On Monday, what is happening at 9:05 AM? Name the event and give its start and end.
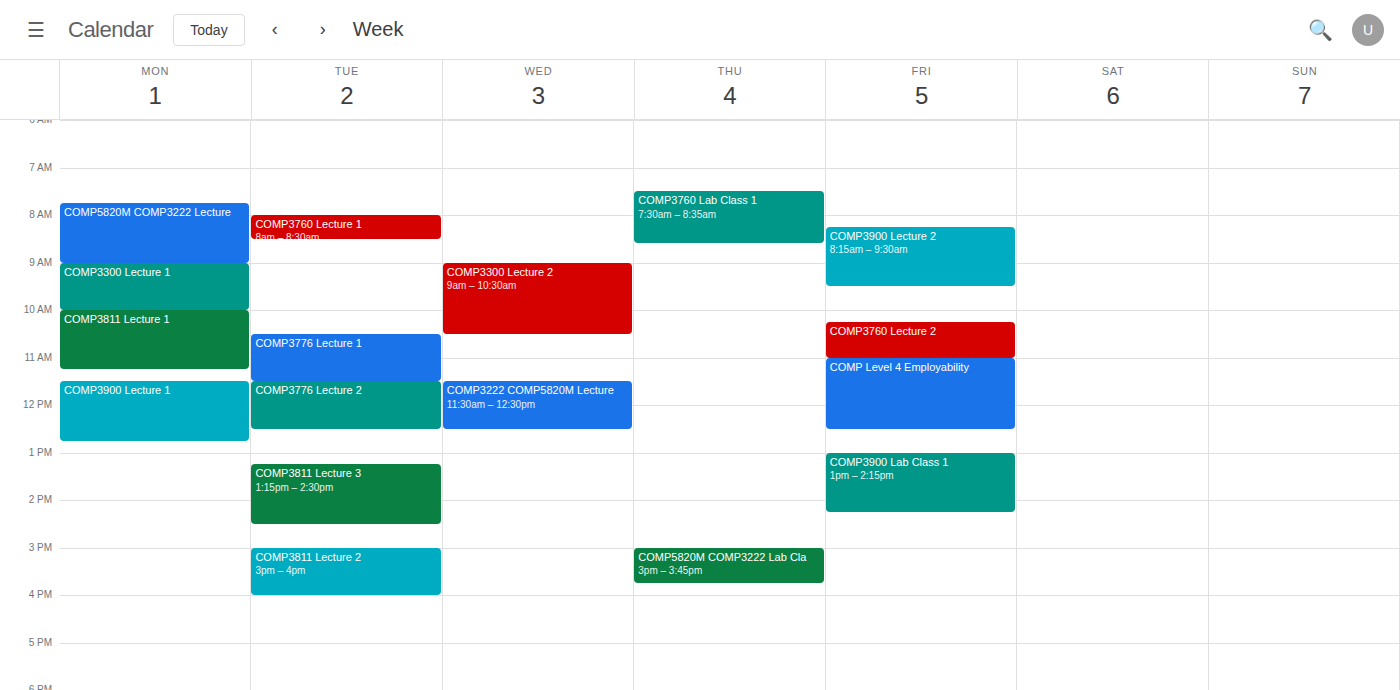
"COMP3300 Lecture 1", 9:00 AM to 10:00 AM